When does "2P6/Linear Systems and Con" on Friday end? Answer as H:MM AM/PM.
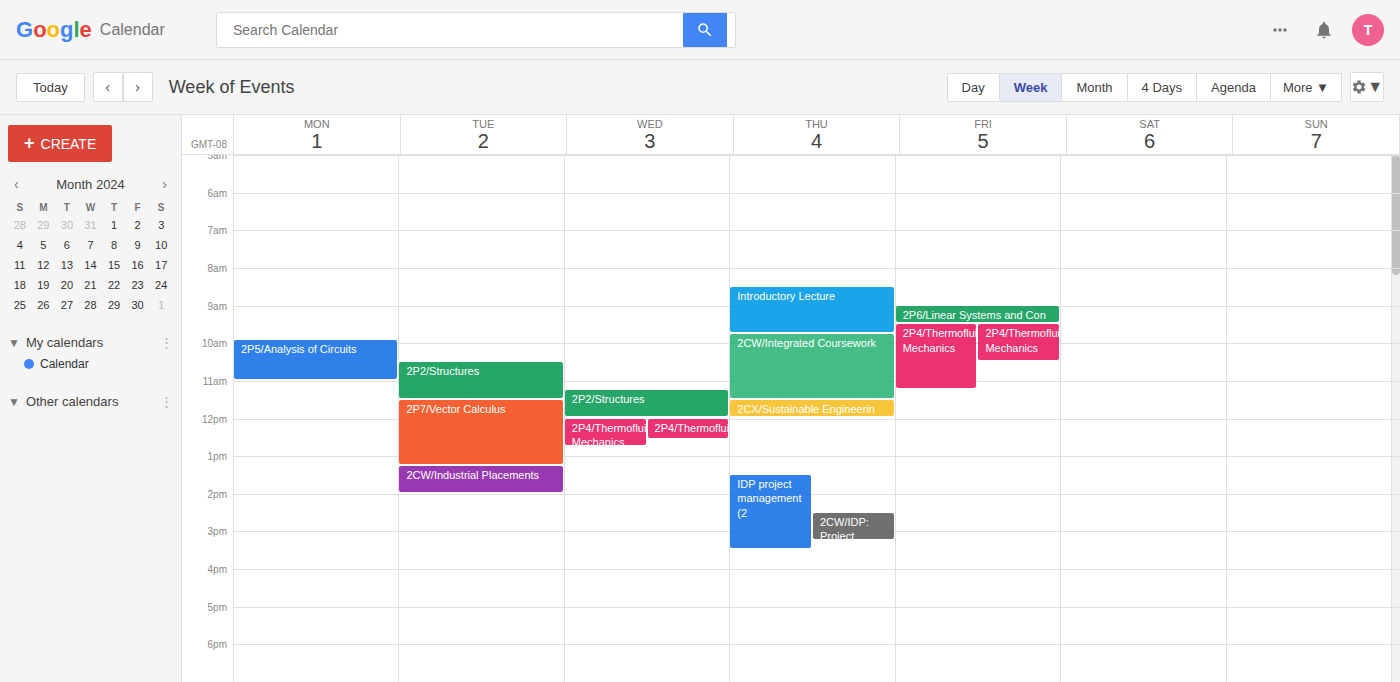
9:30 AM